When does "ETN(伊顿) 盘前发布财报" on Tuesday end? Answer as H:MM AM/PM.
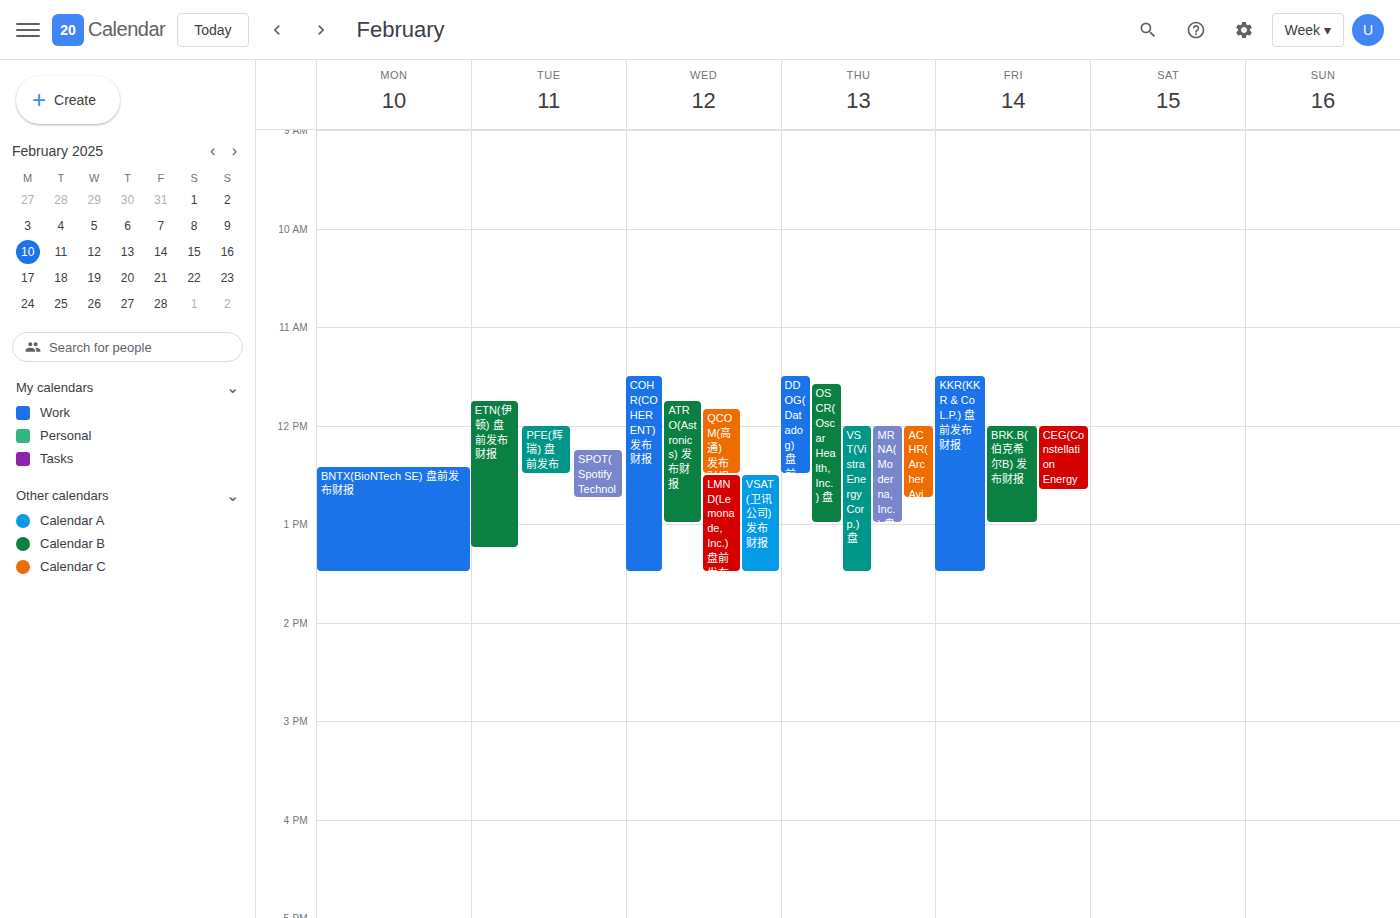
1:15 PM